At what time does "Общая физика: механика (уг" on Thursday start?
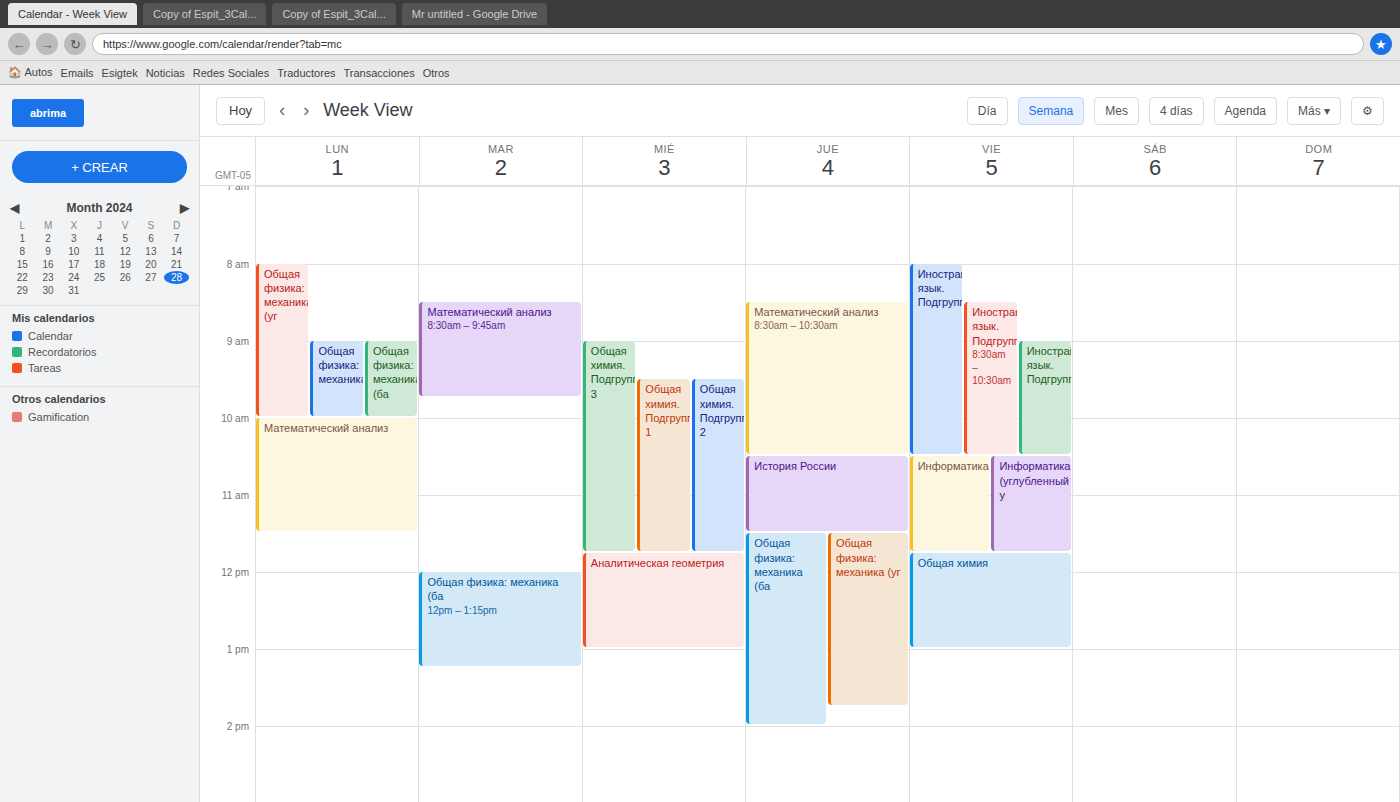
11:30 AM